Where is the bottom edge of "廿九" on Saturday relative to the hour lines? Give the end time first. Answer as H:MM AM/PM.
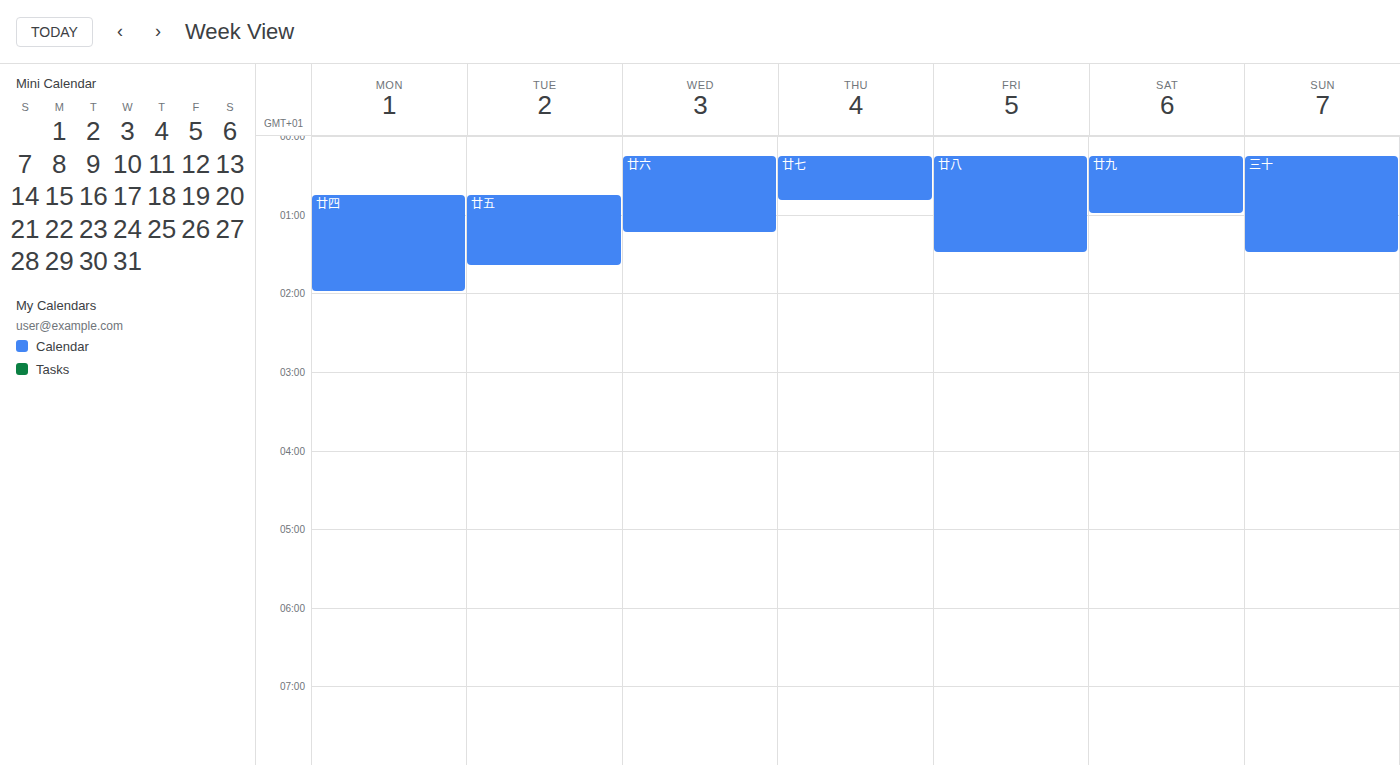
1:00 AM -- exactly on the 1 AM line.